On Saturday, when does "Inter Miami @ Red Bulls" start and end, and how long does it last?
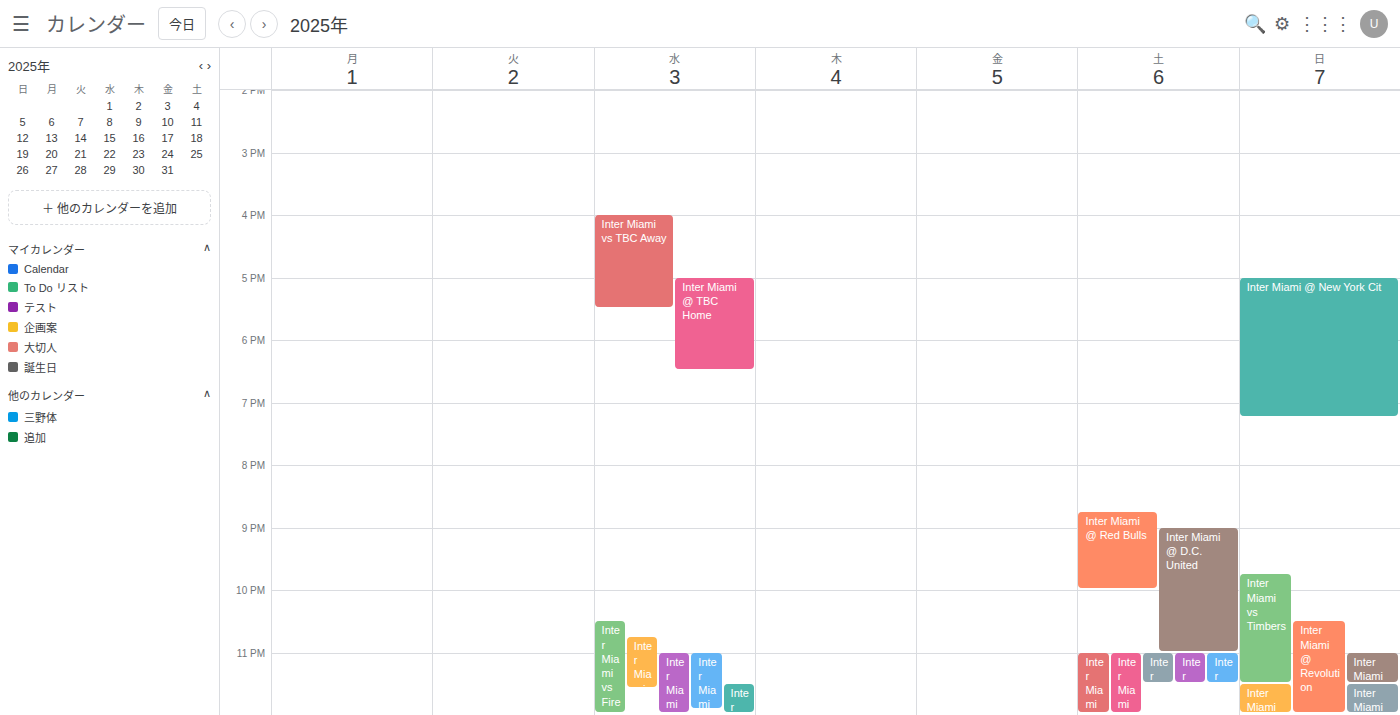
20:45 to 22:00, 1 hour 15 minutes